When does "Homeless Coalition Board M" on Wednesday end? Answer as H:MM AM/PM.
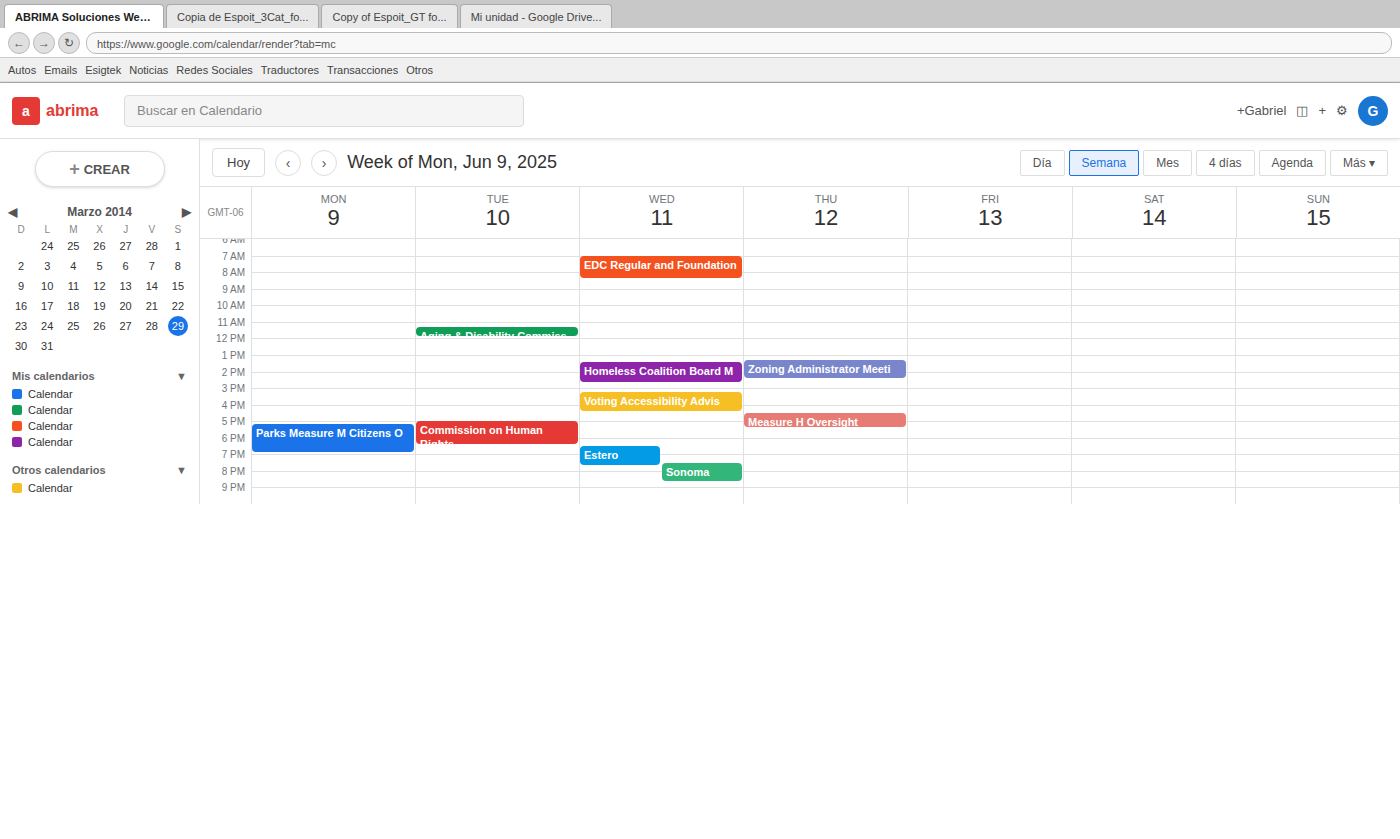
2:45 PM